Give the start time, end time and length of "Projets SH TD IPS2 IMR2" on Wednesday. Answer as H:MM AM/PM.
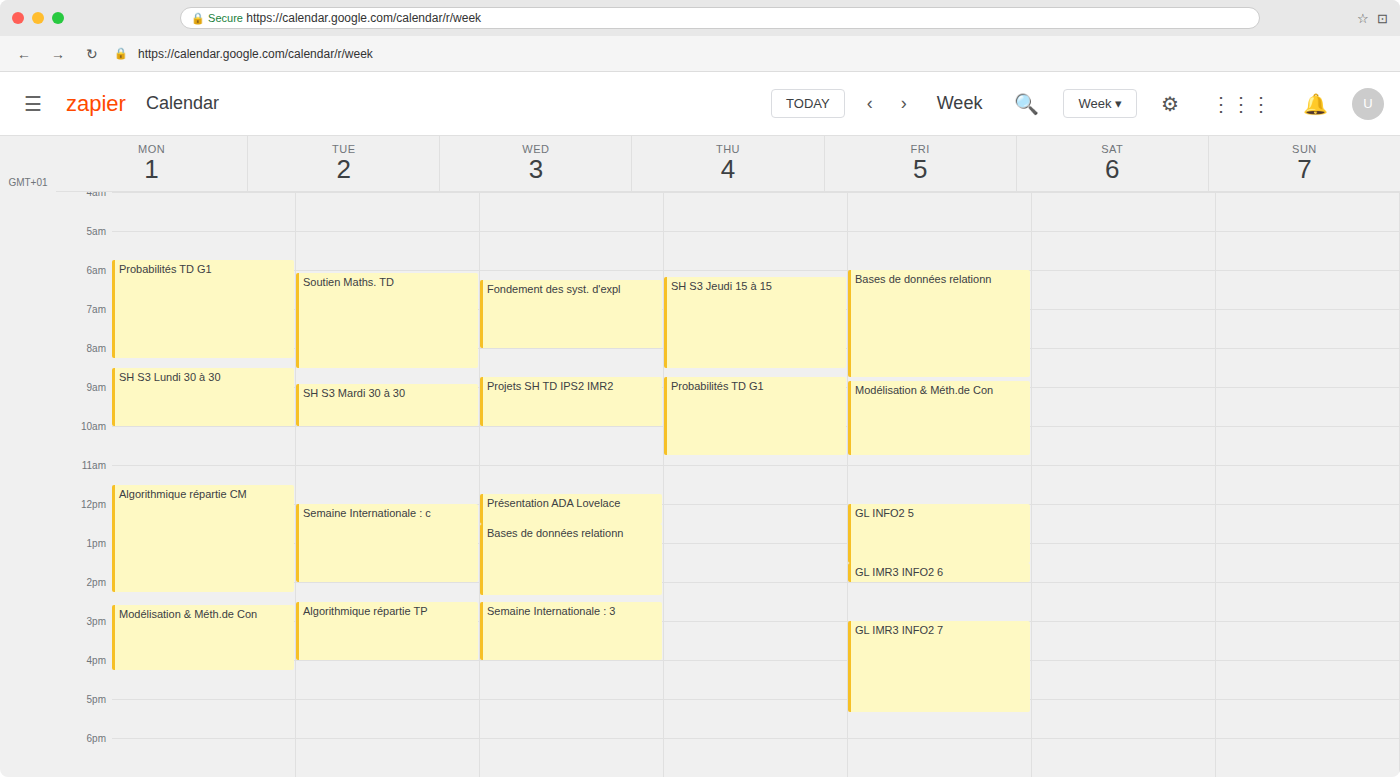
8:45 AM to 10:00 AM, 1 hour 15 minutes